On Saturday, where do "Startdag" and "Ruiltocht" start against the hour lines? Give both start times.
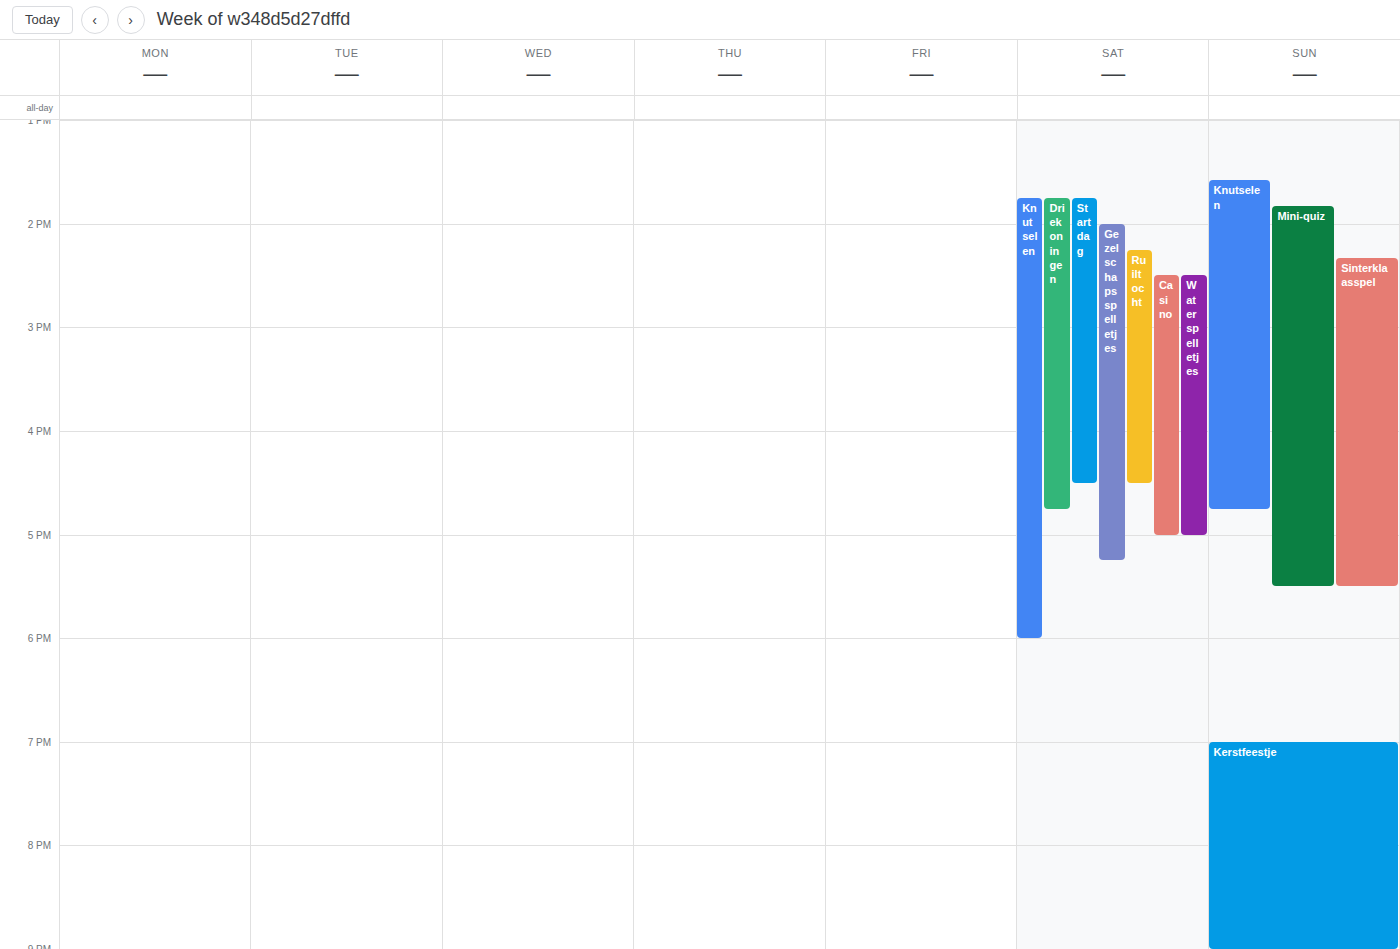
"Startdag": 13:45, neither: three quarters of the way from the 13:00 line to the 14:00 line. "Ruiltocht": 14:15, neither: a quarter of the way from the 14:00 line to the 15:00 line.